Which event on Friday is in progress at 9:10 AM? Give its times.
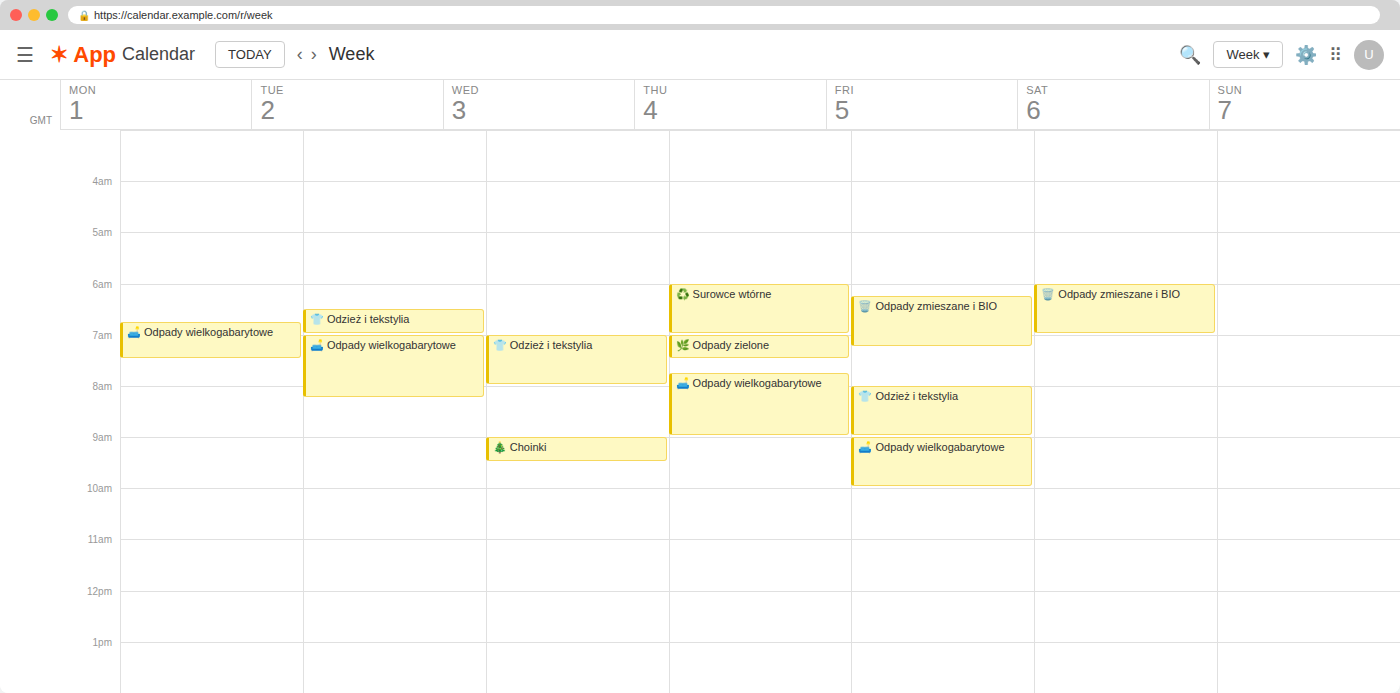
"🛋️ Odpady wielkogabarytowe", 9:00 AM to 10:00 AM